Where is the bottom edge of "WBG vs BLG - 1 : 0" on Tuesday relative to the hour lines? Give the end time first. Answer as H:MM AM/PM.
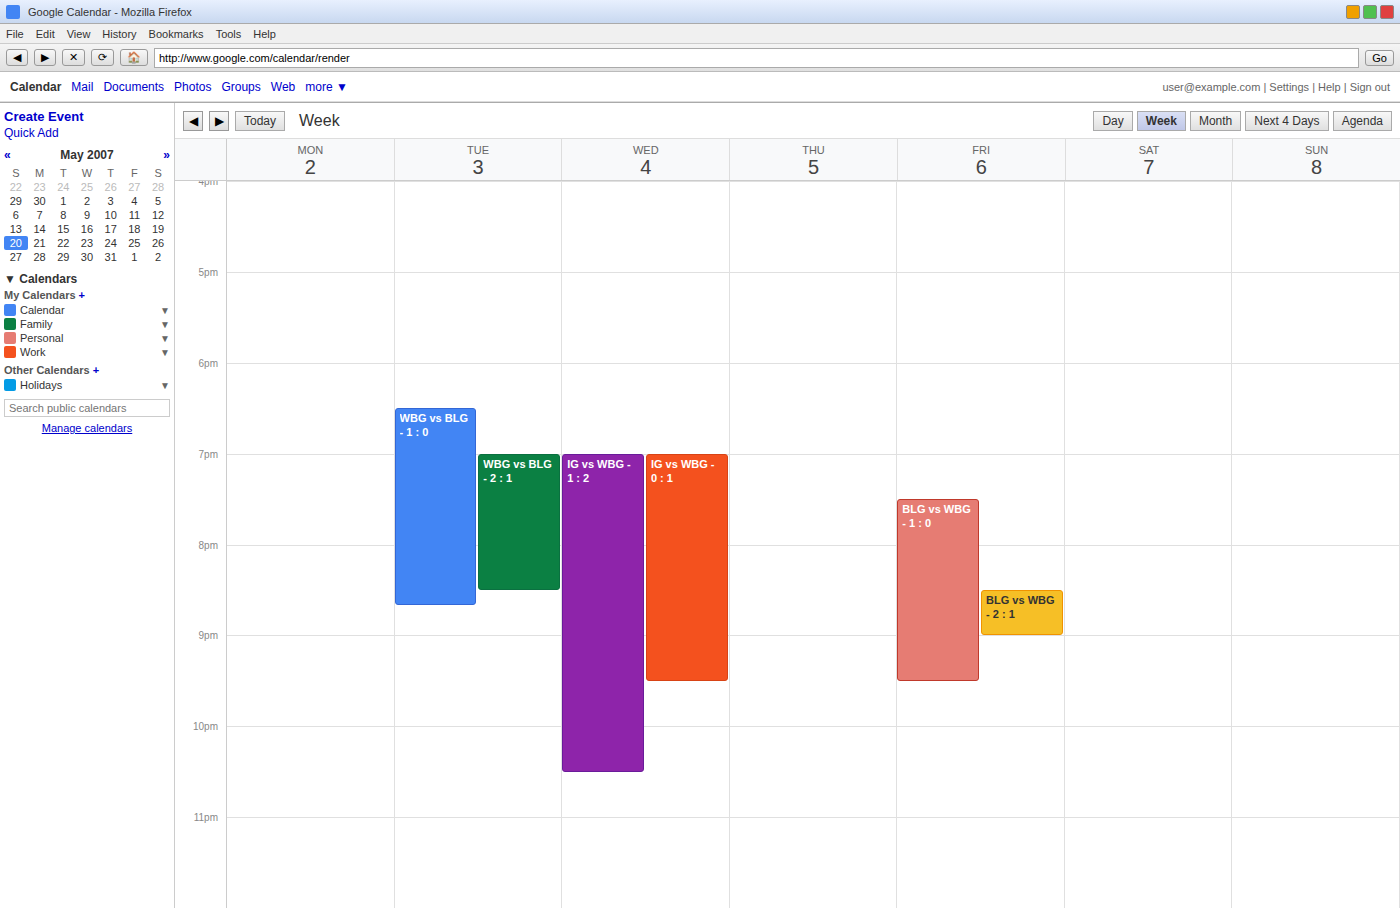
8:40 PM -- neither: 40 minutes below the 8 PM line and 20 minutes above the 9 PM line.